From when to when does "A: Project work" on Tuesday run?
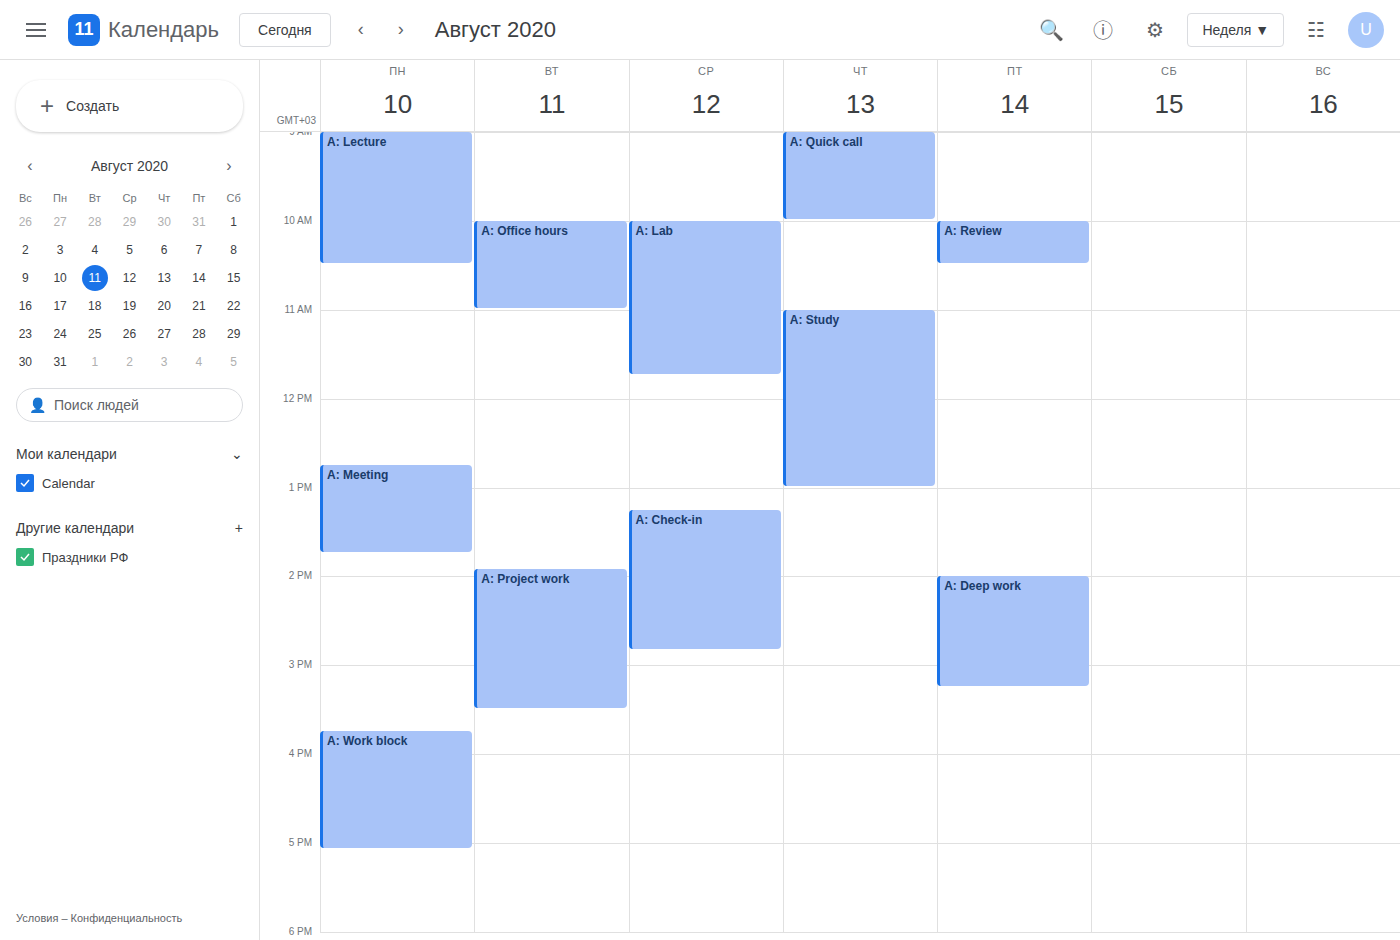
1:55 PM to 3:30 PM